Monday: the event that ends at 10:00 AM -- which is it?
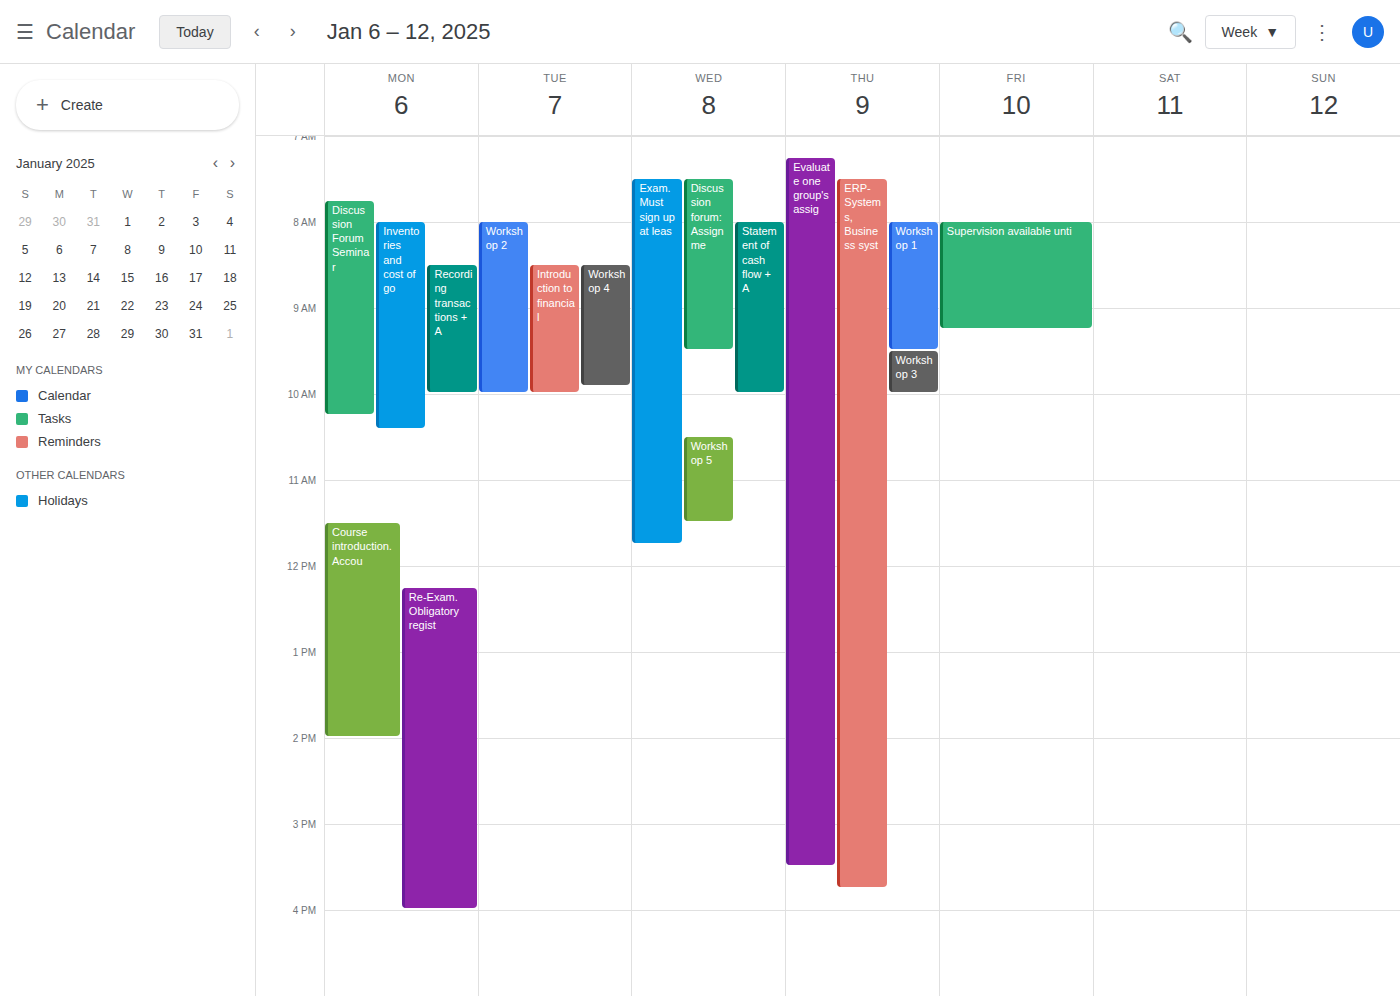
"Recording transactions + A"